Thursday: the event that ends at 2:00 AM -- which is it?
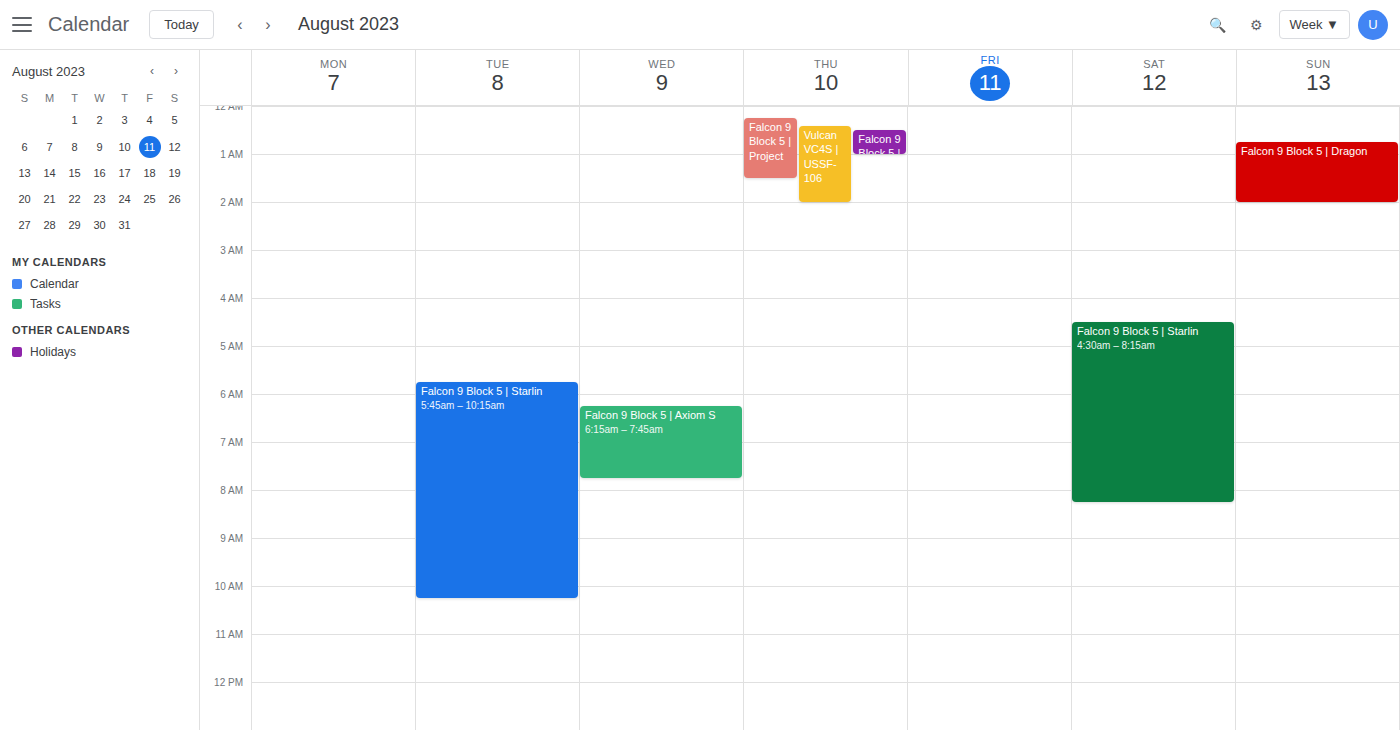
"Vulcan VC4S | USSF-106"